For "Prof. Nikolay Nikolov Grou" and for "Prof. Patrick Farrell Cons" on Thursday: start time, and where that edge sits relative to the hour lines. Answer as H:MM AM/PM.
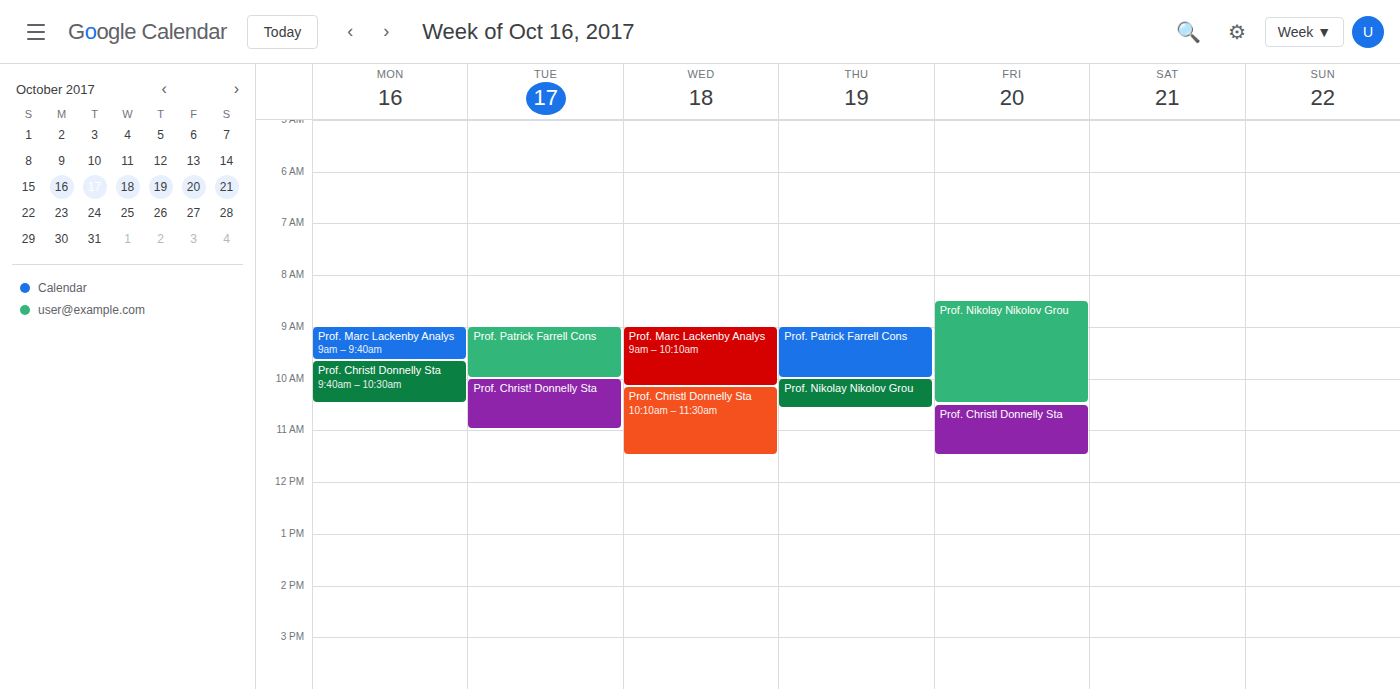
"Prof. Nikolay Nikolov Grou": 10:00 AM, exactly on the 10 AM line. "Prof. Patrick Farrell Cons": 9:00 AM, exactly on the 9 AM line.